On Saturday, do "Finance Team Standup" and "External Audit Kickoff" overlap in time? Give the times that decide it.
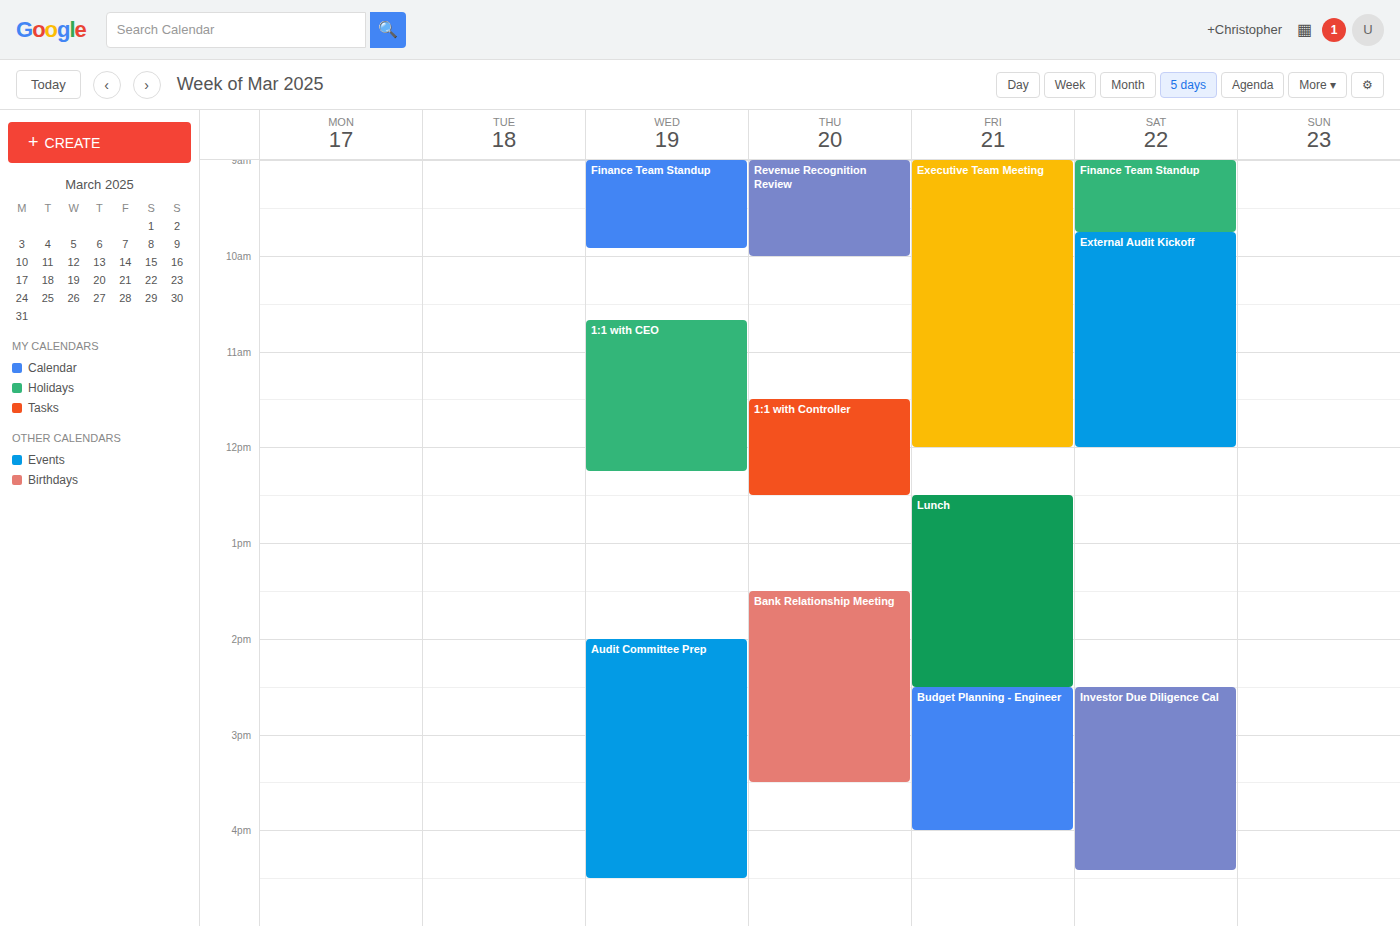
"Finance Team Standup" ends at 9:45 AM, exactly when "External Audit Kickoff" starts -- they touch but do not overlap.